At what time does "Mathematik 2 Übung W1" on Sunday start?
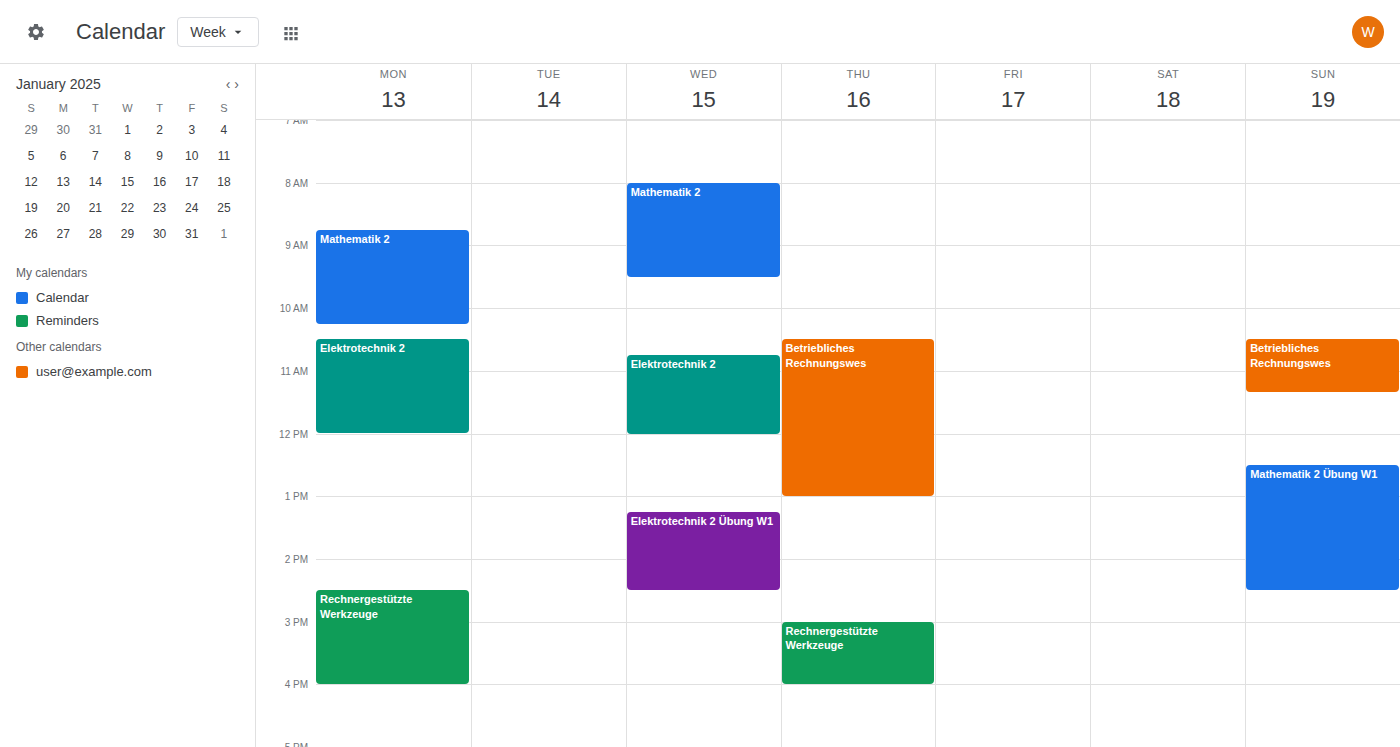
12:30 PM